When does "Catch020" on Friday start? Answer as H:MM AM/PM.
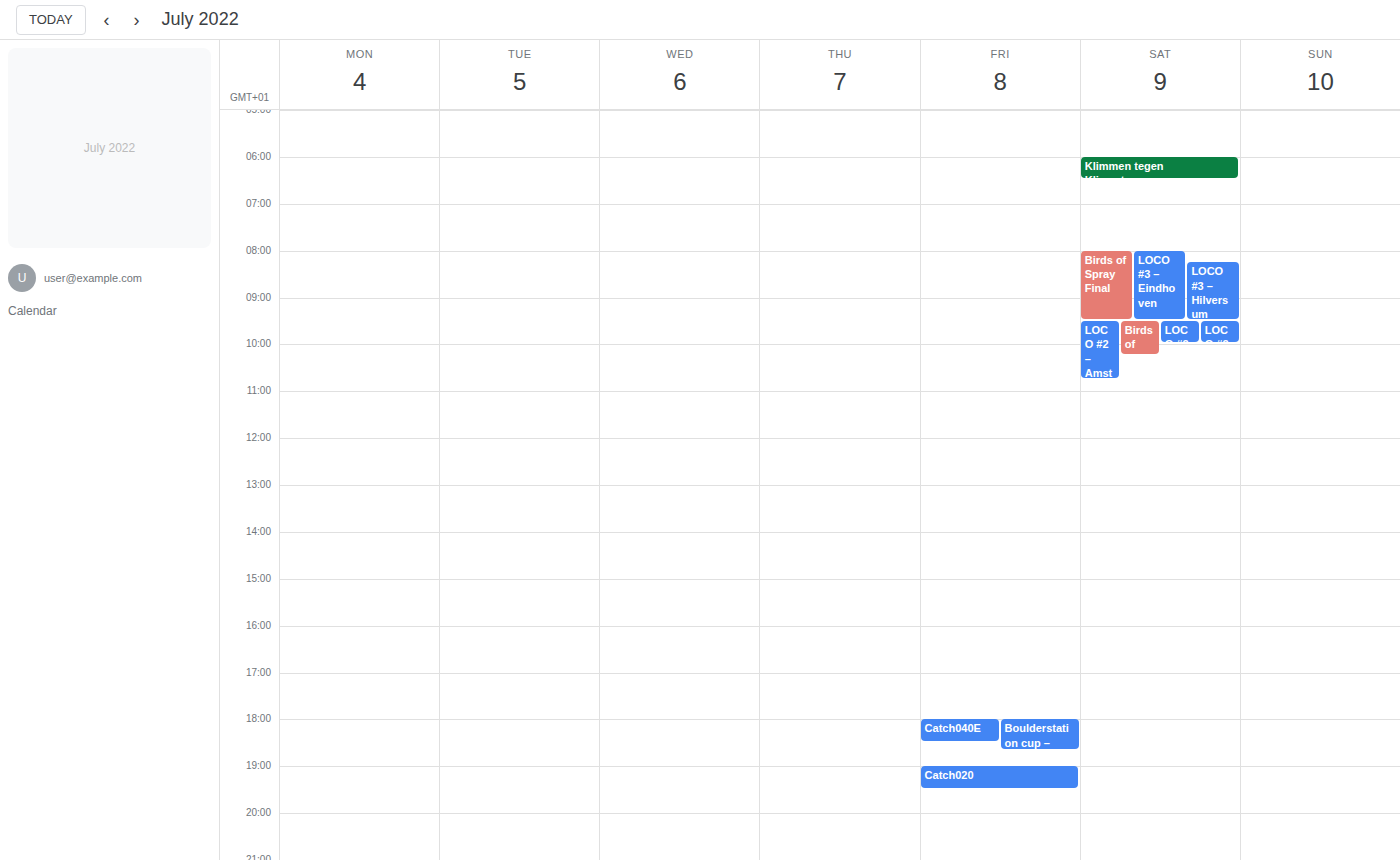
7:00 PM